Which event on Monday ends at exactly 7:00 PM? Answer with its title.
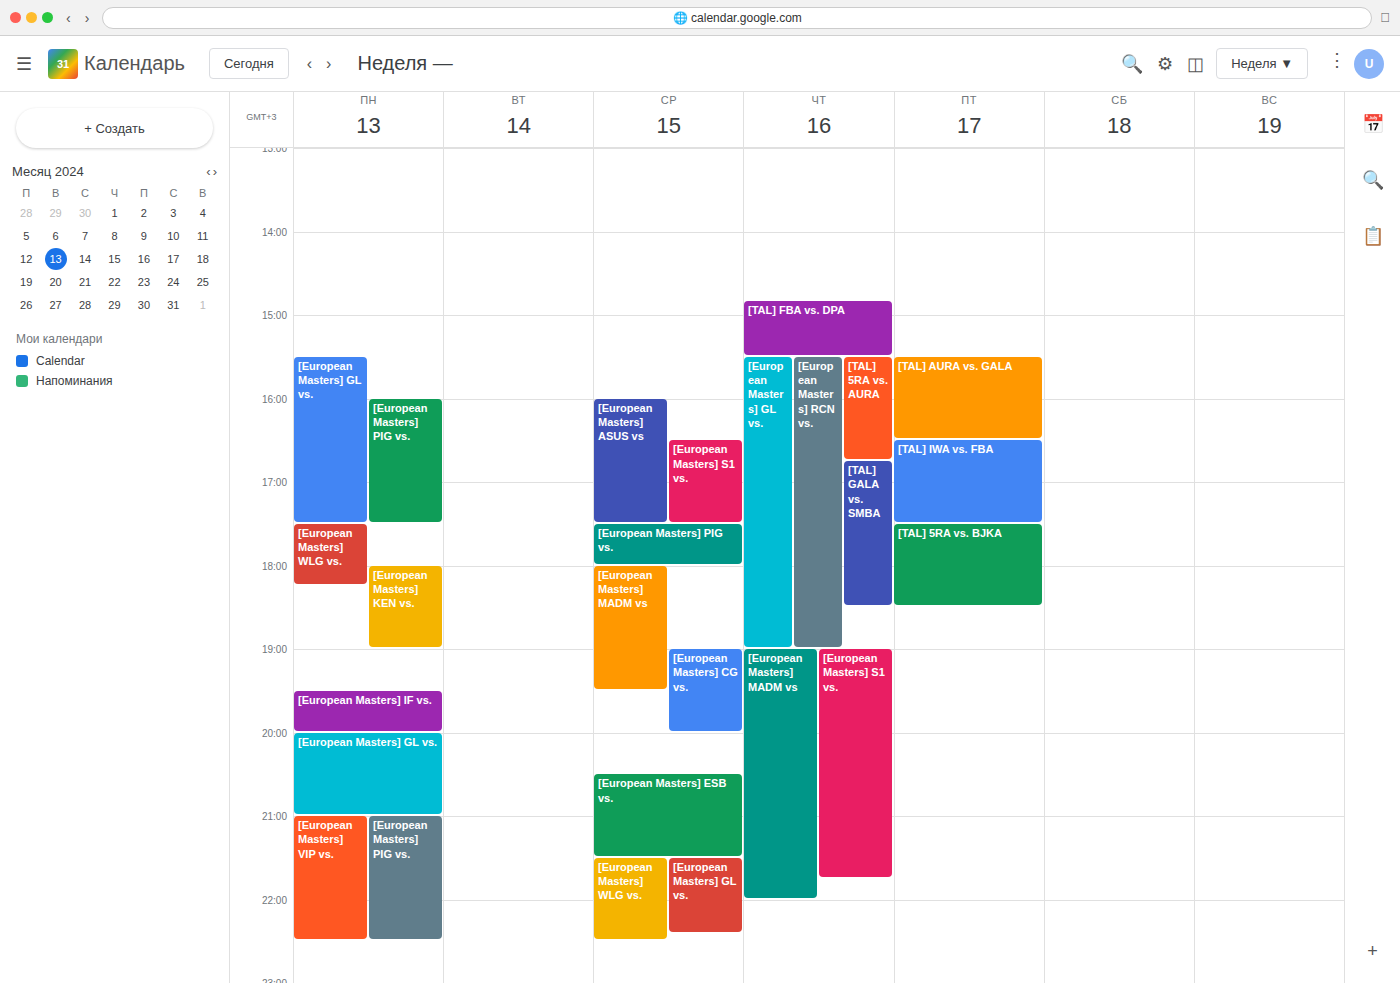
"[European Masters] KEN vs."